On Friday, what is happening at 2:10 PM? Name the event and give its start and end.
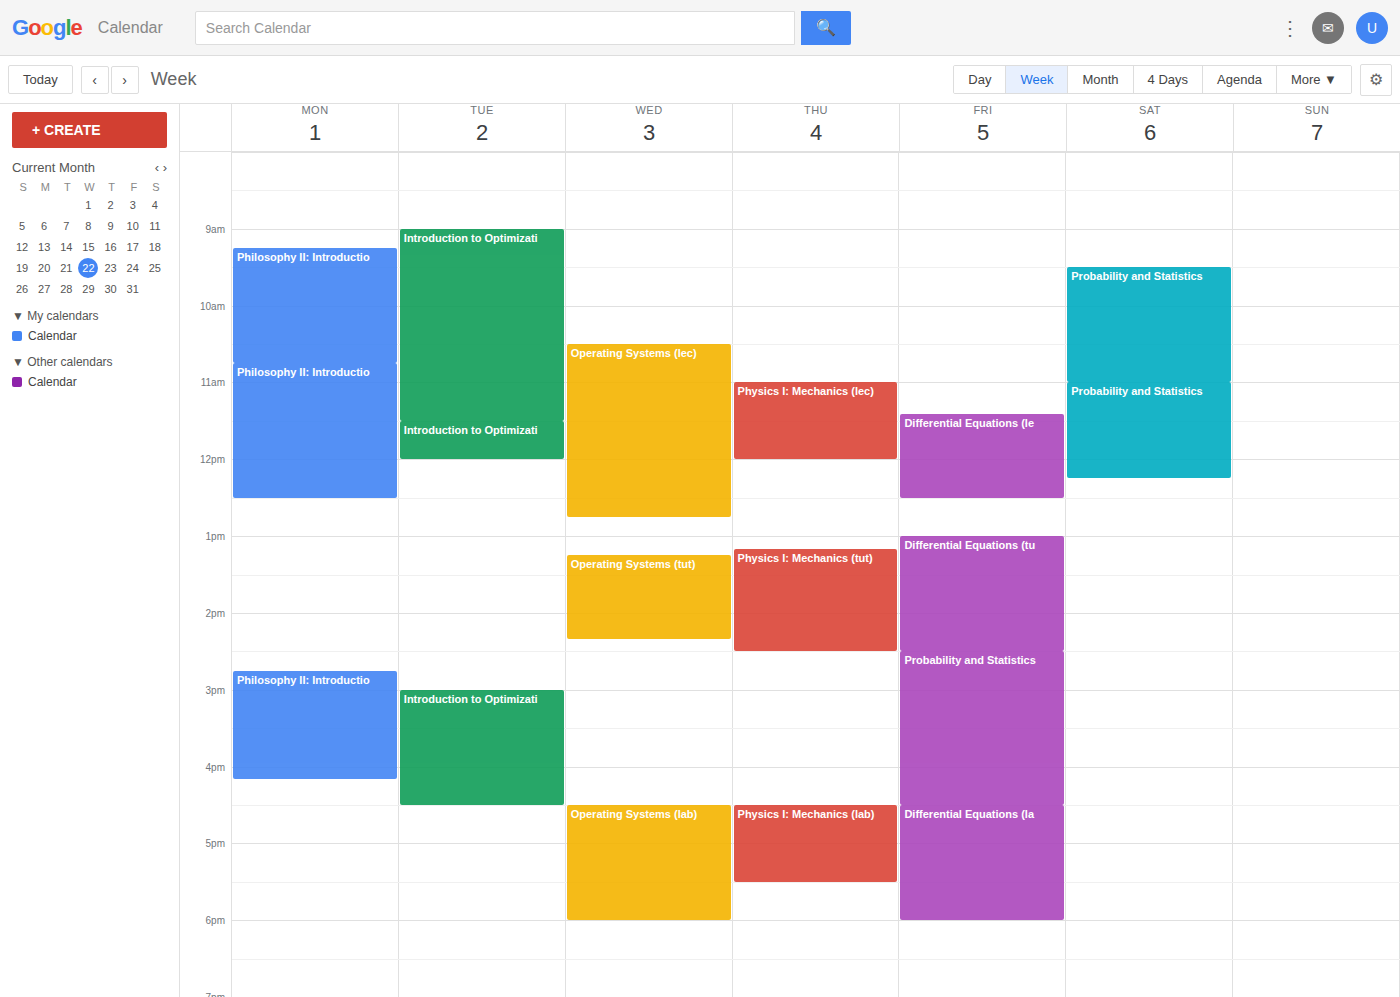
"Differential Equations (tu", 1:00 PM to 2:30 PM